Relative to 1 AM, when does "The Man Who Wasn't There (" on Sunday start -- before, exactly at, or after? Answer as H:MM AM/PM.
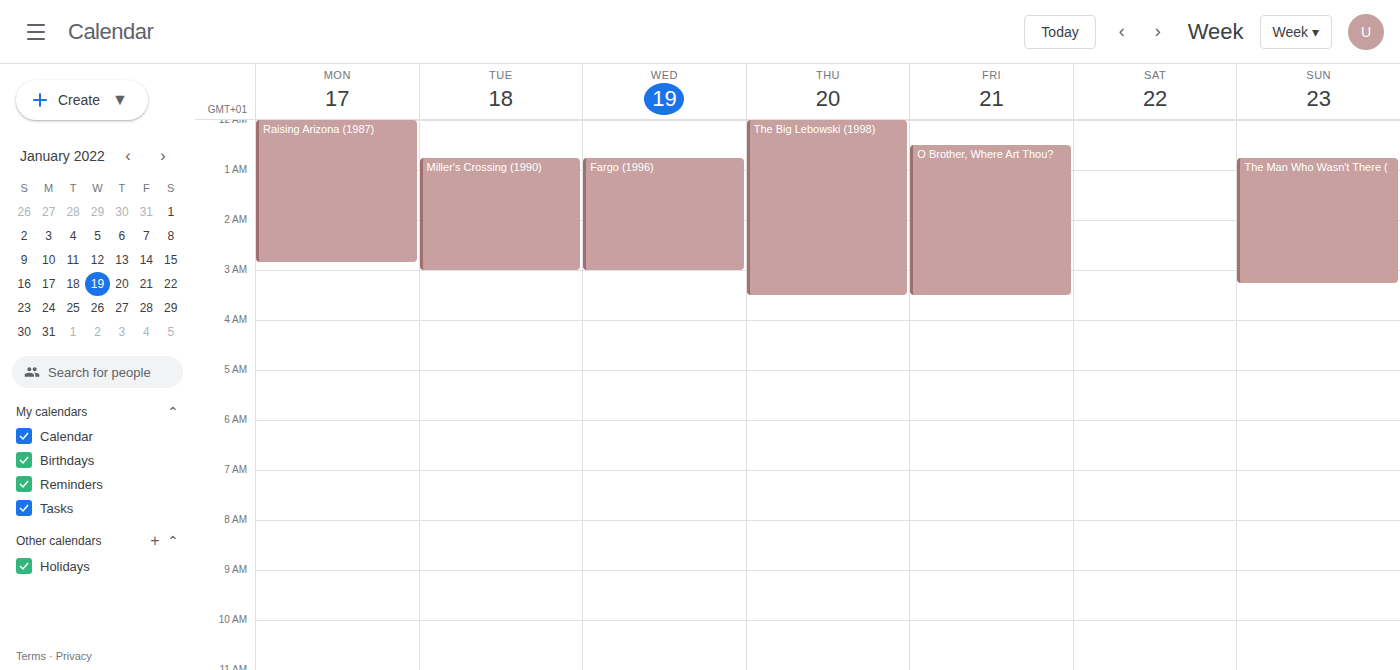
12:45 AM -- before 1 AM, 15 minutes above the 1 AM line.